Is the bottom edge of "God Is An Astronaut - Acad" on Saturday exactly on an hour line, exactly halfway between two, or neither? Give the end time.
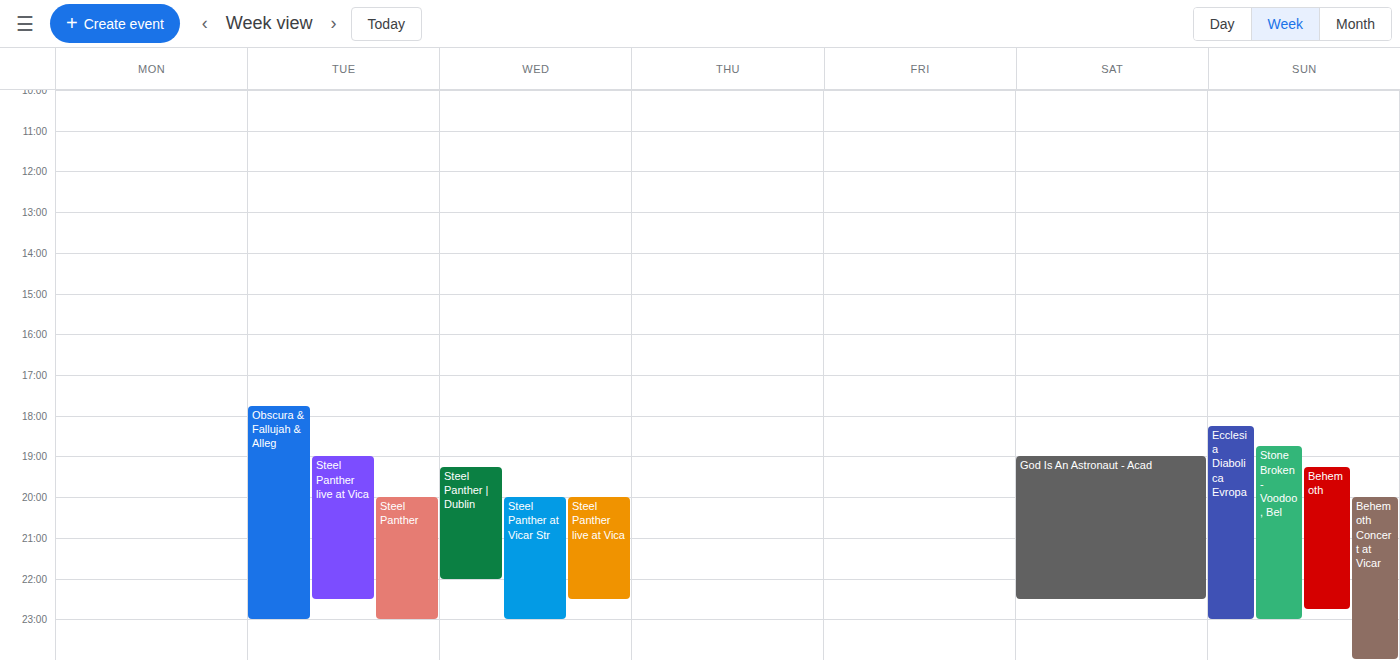
10:30 PM -- halfway between the 10 PM and 11 PM lines.